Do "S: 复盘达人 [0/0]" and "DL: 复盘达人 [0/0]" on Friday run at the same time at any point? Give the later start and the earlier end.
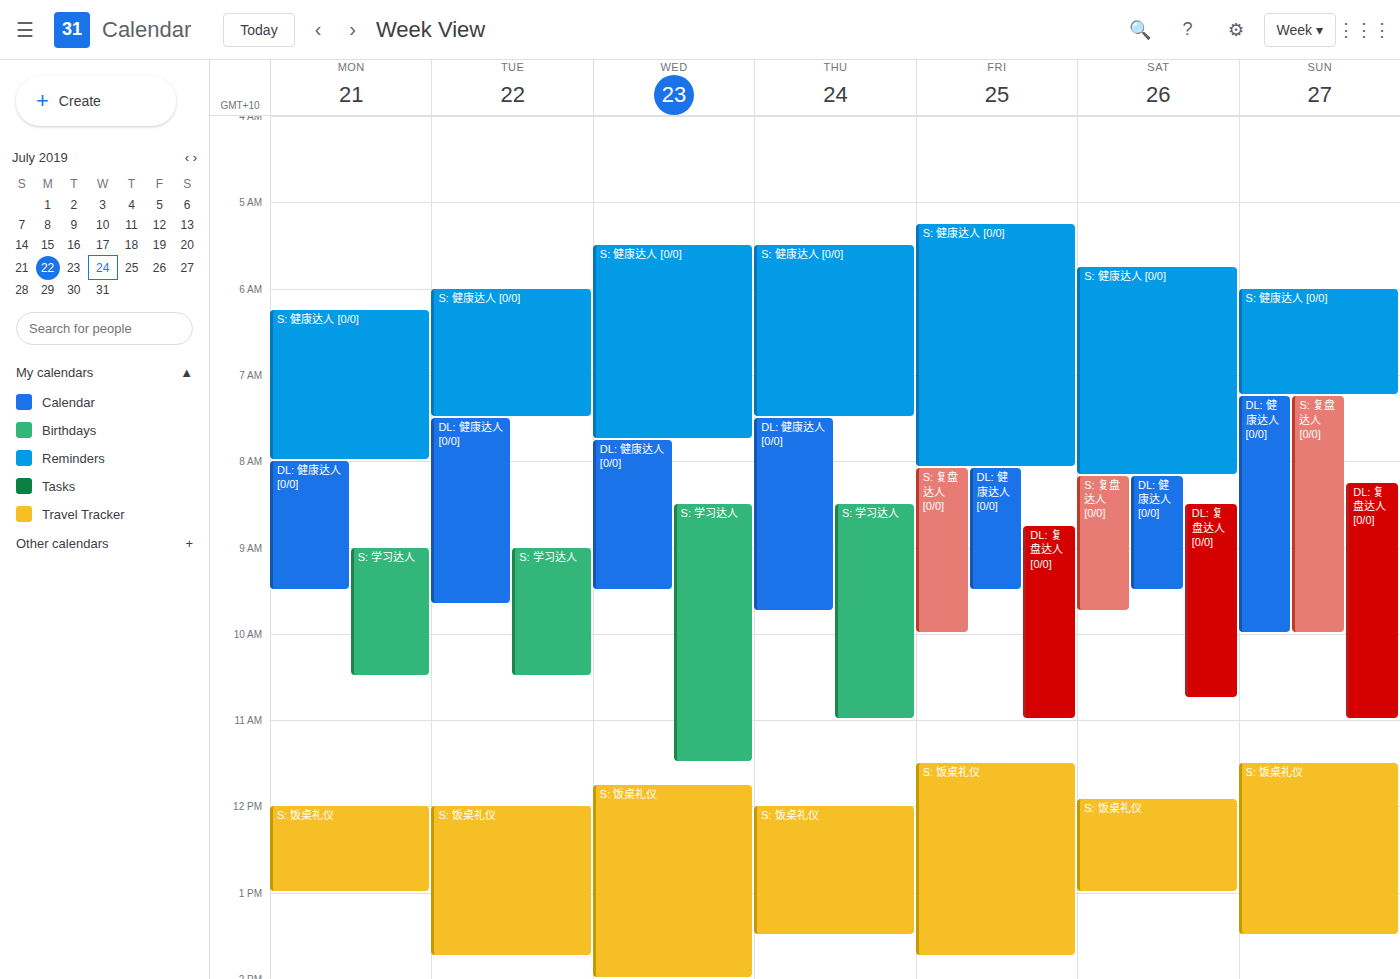
"DL: 复盘达人 [0/0]" starts at 08:45, before "S: 复盘达人 [0/0]" ends at 10:00 -- they overlap.